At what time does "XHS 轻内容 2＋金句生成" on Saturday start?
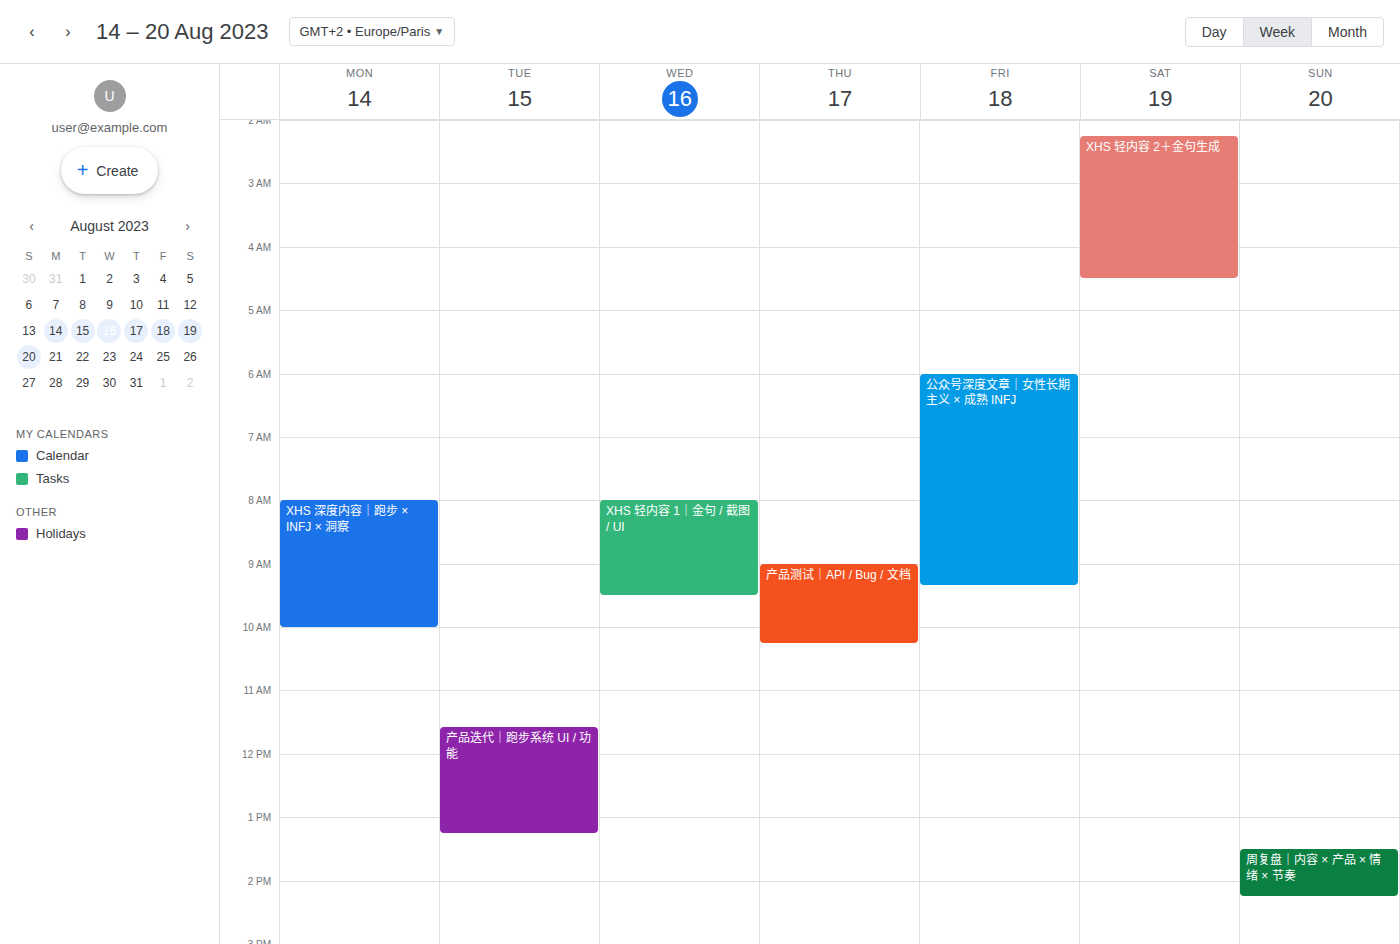
02:15